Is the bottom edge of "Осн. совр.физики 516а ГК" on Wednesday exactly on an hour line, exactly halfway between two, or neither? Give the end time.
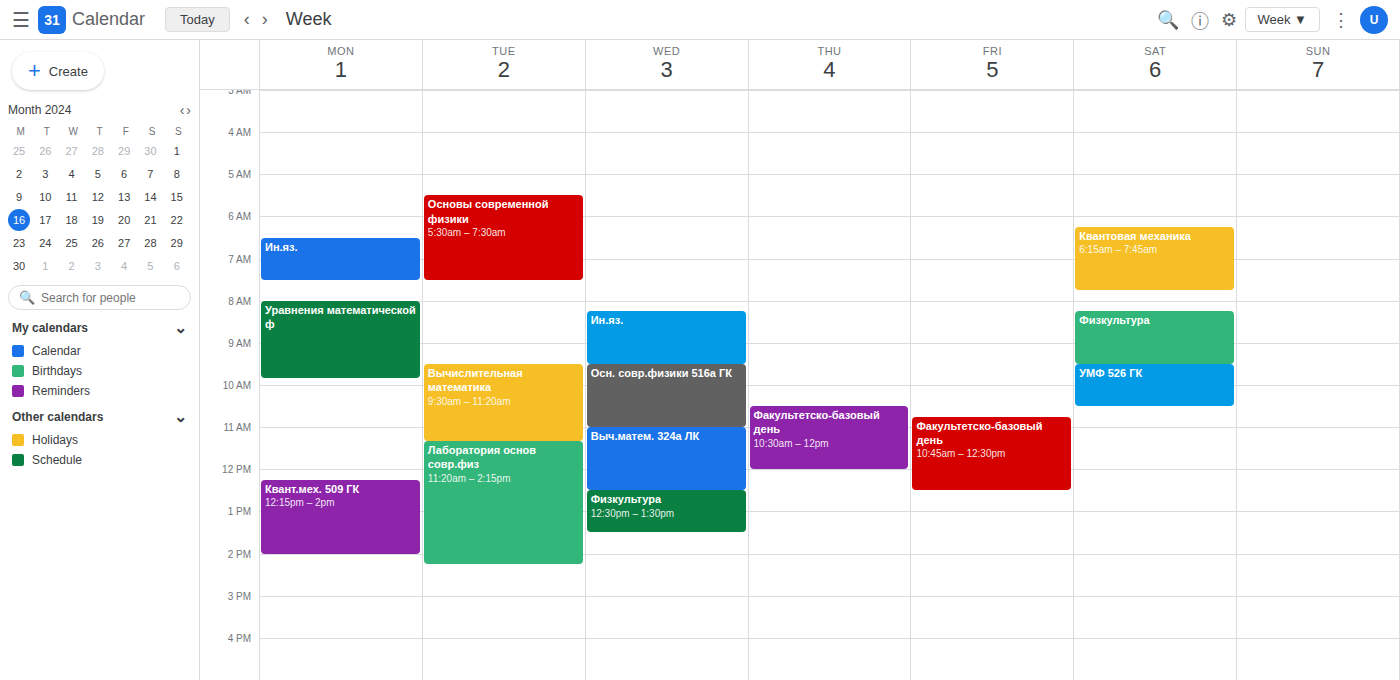
11:00 AM -- exactly on the 11 AM line.